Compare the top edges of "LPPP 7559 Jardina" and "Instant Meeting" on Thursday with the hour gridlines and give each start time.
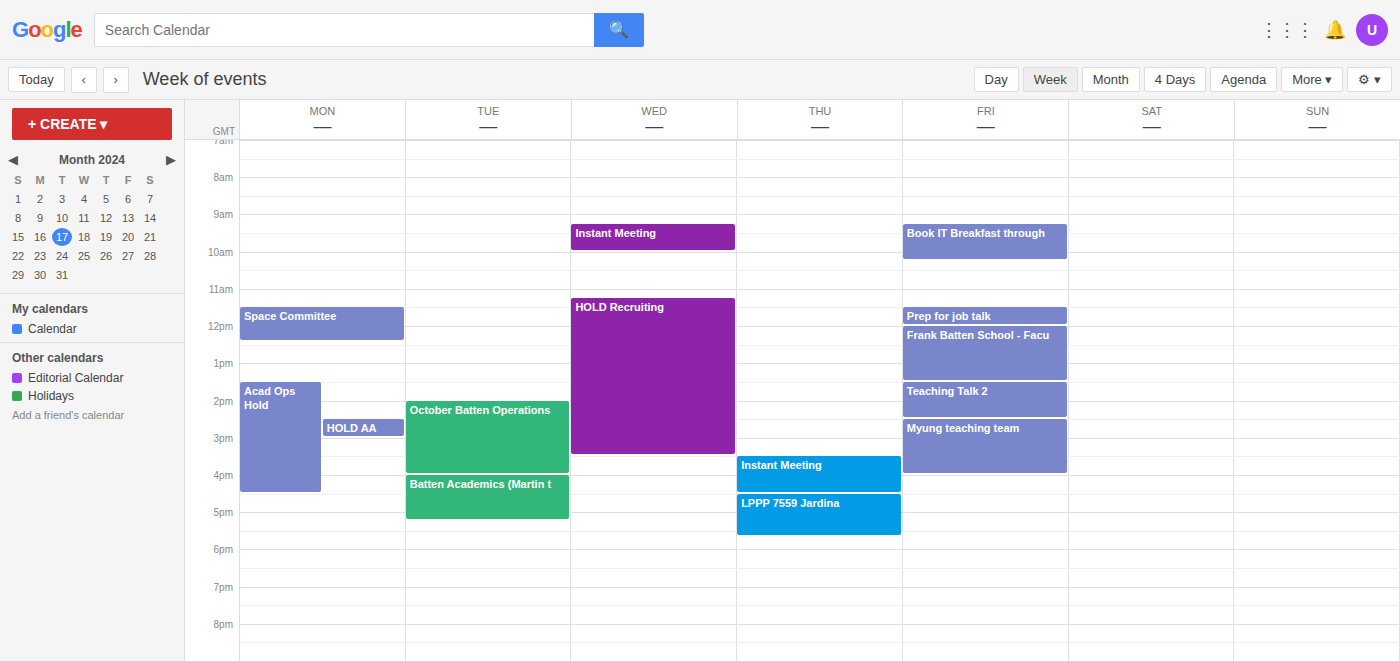
"LPPP 7559 Jardina": 4:30 PM, halfway between the 4 PM and 5 PM lines. "Instant Meeting": 3:30 PM, halfway between the 3 PM and 4 PM lines.